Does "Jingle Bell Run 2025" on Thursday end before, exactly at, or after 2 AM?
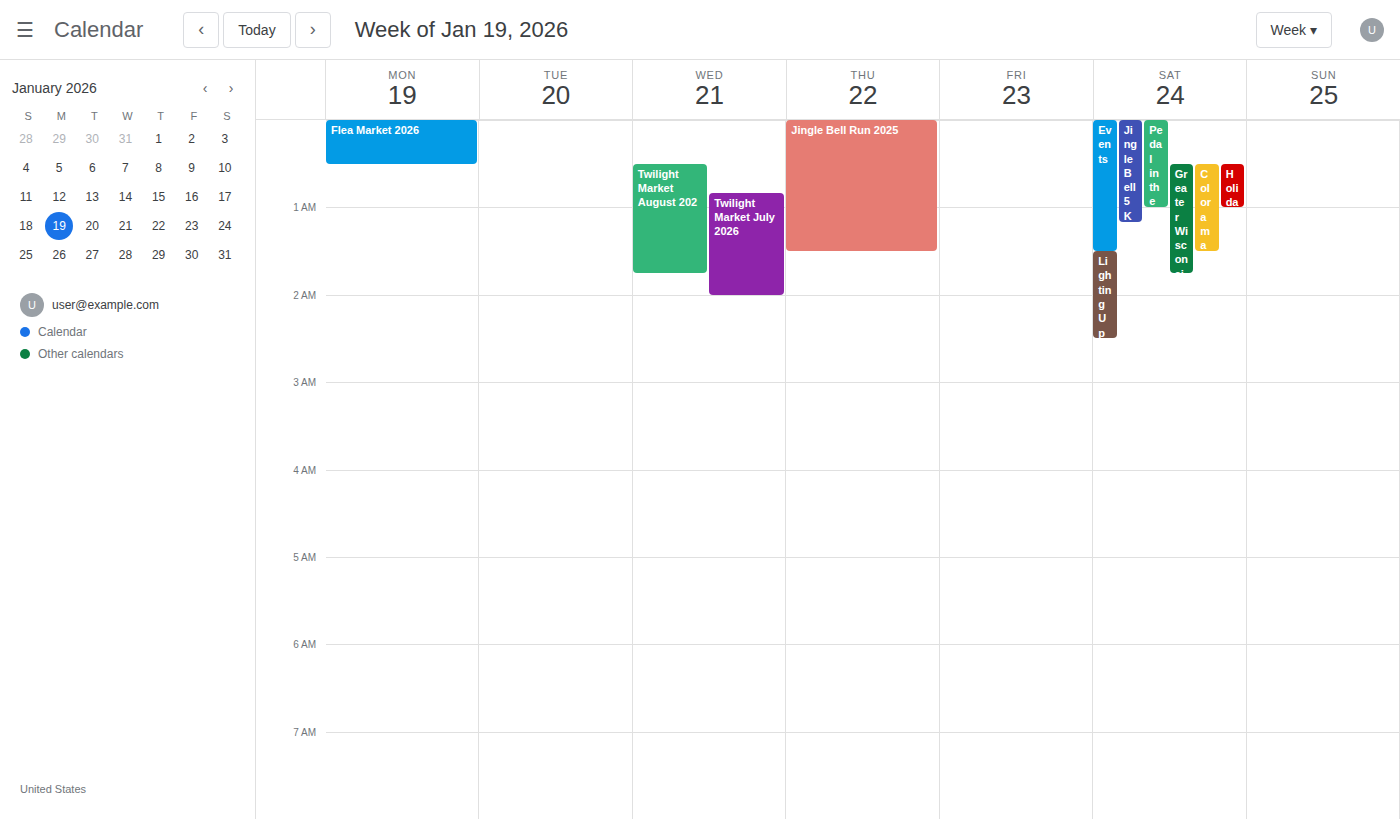
1:30 AM -- before 2 AM, 30 minutes above the 2 AM line.